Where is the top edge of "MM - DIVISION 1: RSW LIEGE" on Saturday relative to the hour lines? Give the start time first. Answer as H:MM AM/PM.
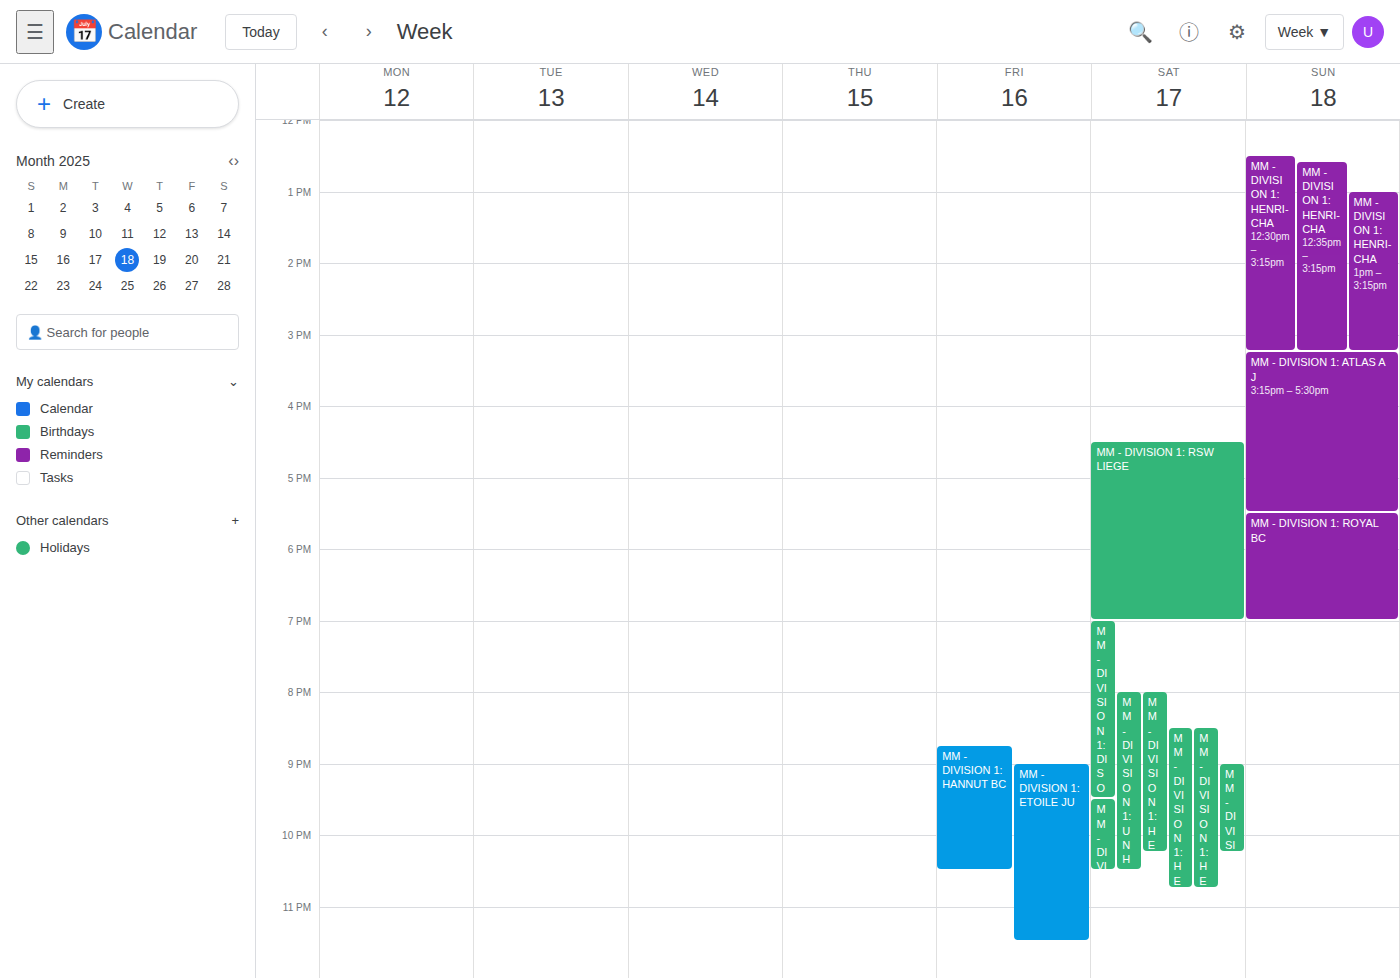
4:30 PM -- halfway between the 4 PM and 5 PM lines.